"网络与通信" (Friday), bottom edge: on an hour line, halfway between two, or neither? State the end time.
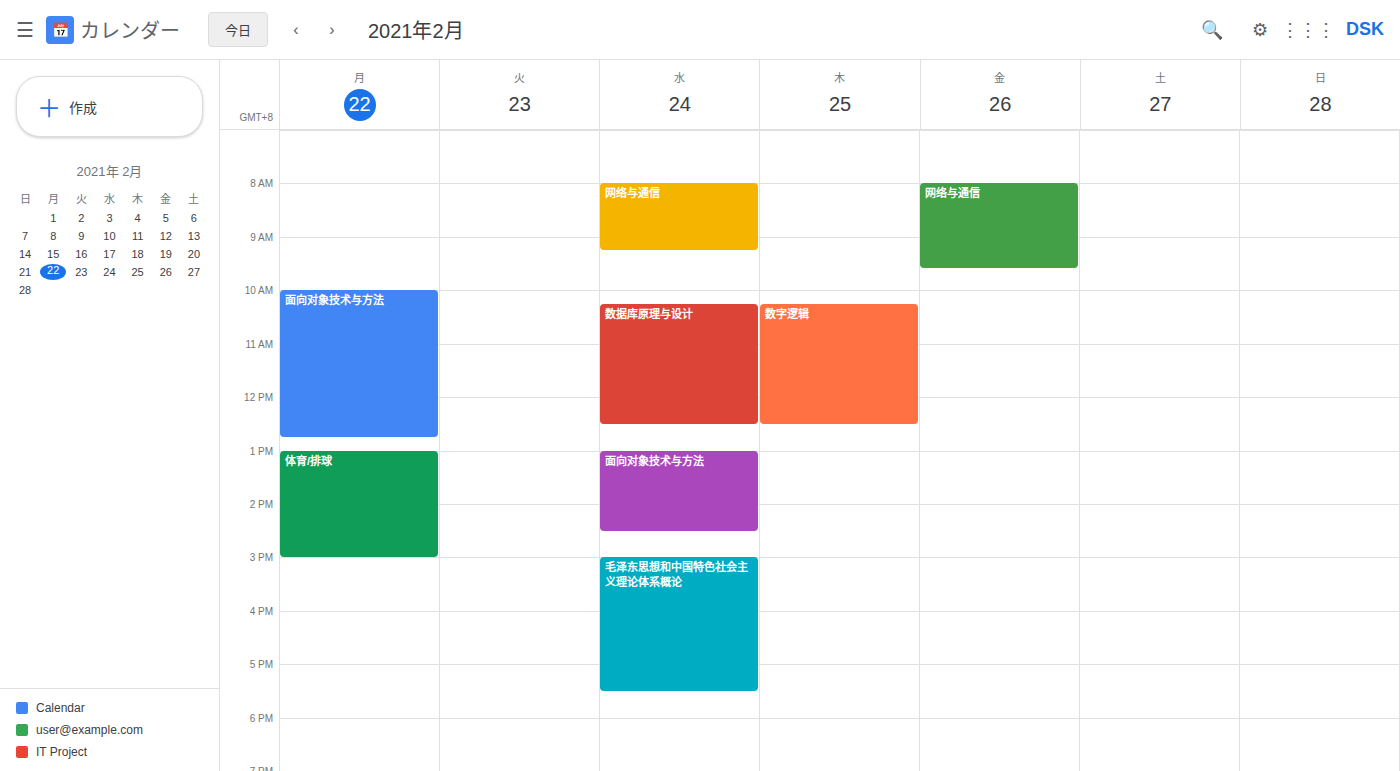
9:35 AM -- neither: 35 minutes below the 9 AM line and 25 minutes above the 10 AM line.